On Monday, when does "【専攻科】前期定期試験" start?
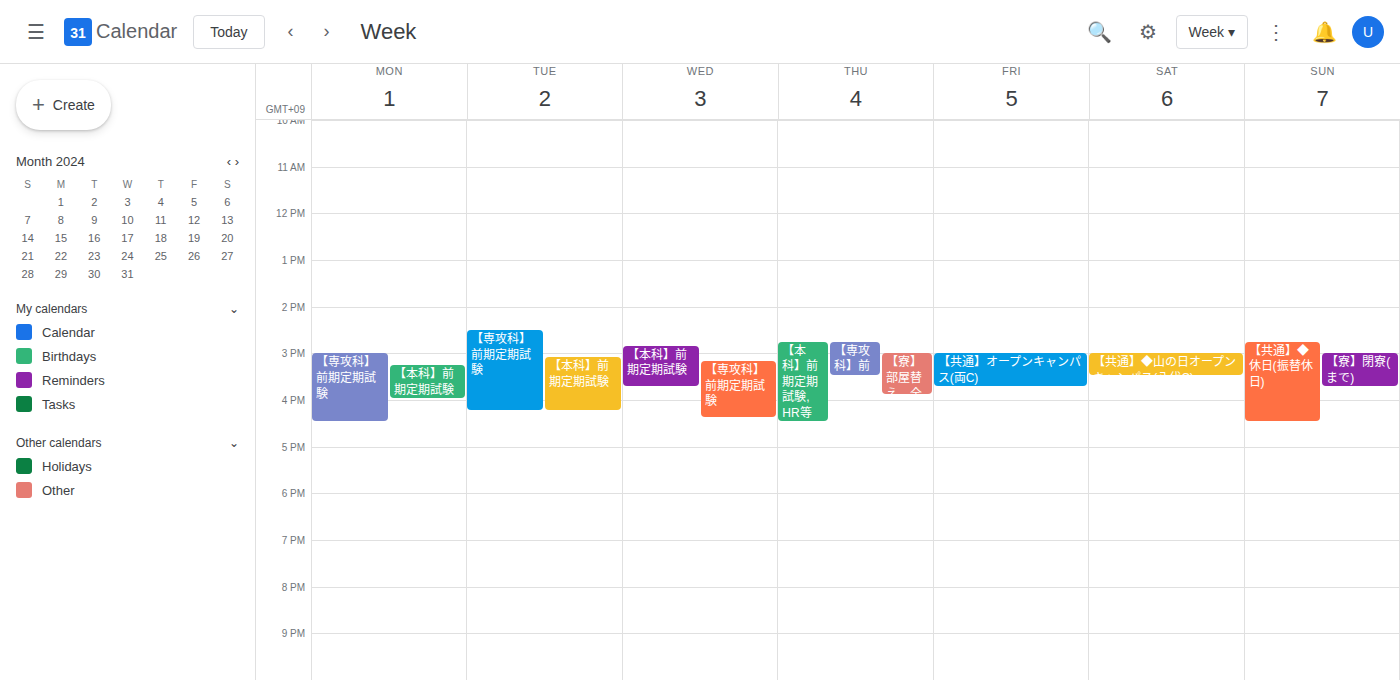
3:00 PM